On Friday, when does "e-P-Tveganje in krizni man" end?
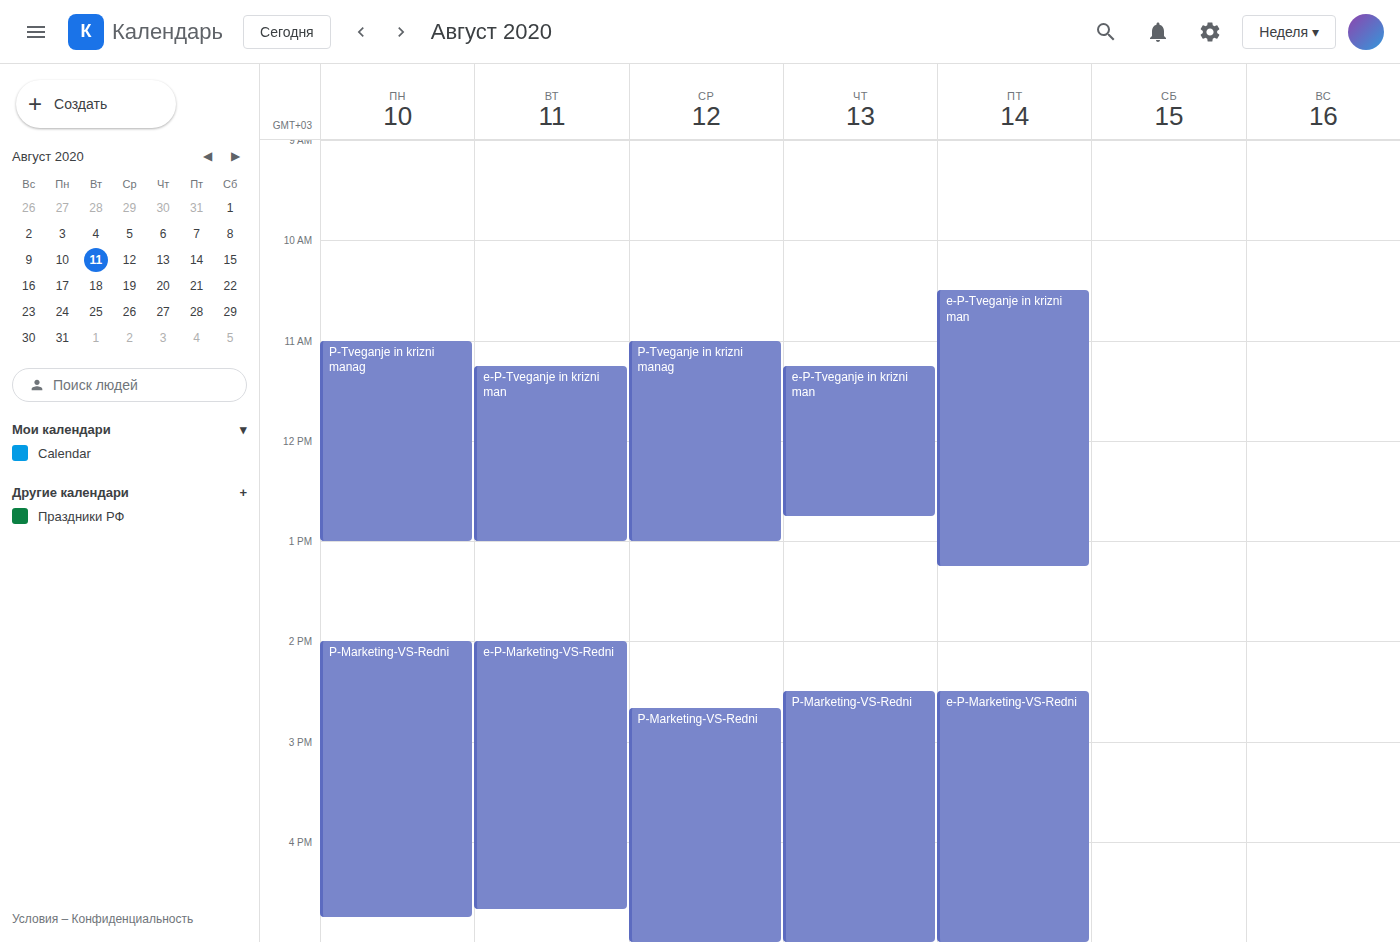
1:15 PM